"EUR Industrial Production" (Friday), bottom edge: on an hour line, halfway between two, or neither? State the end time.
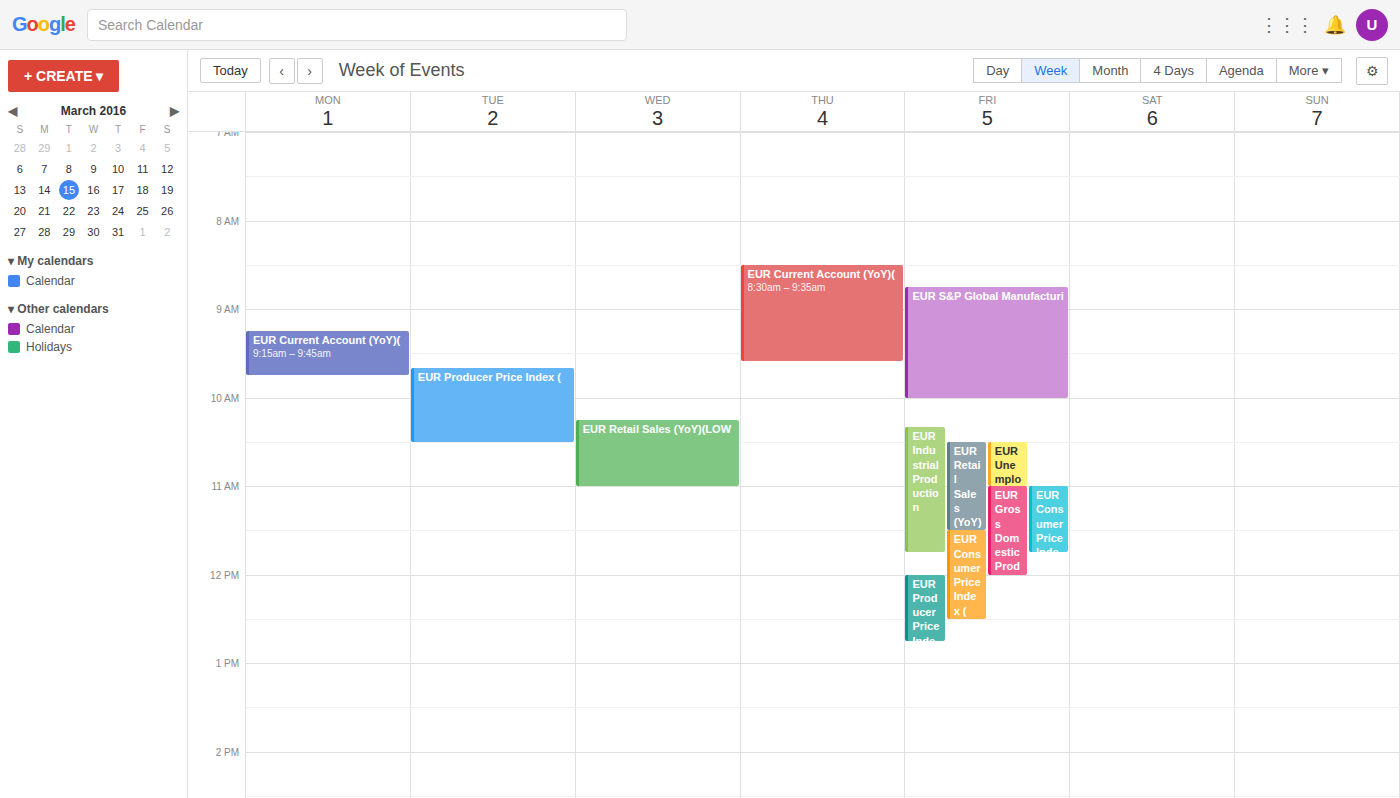
11:45 -- neither: three quarters of the way from the 11:00 line to the 12:00 line.